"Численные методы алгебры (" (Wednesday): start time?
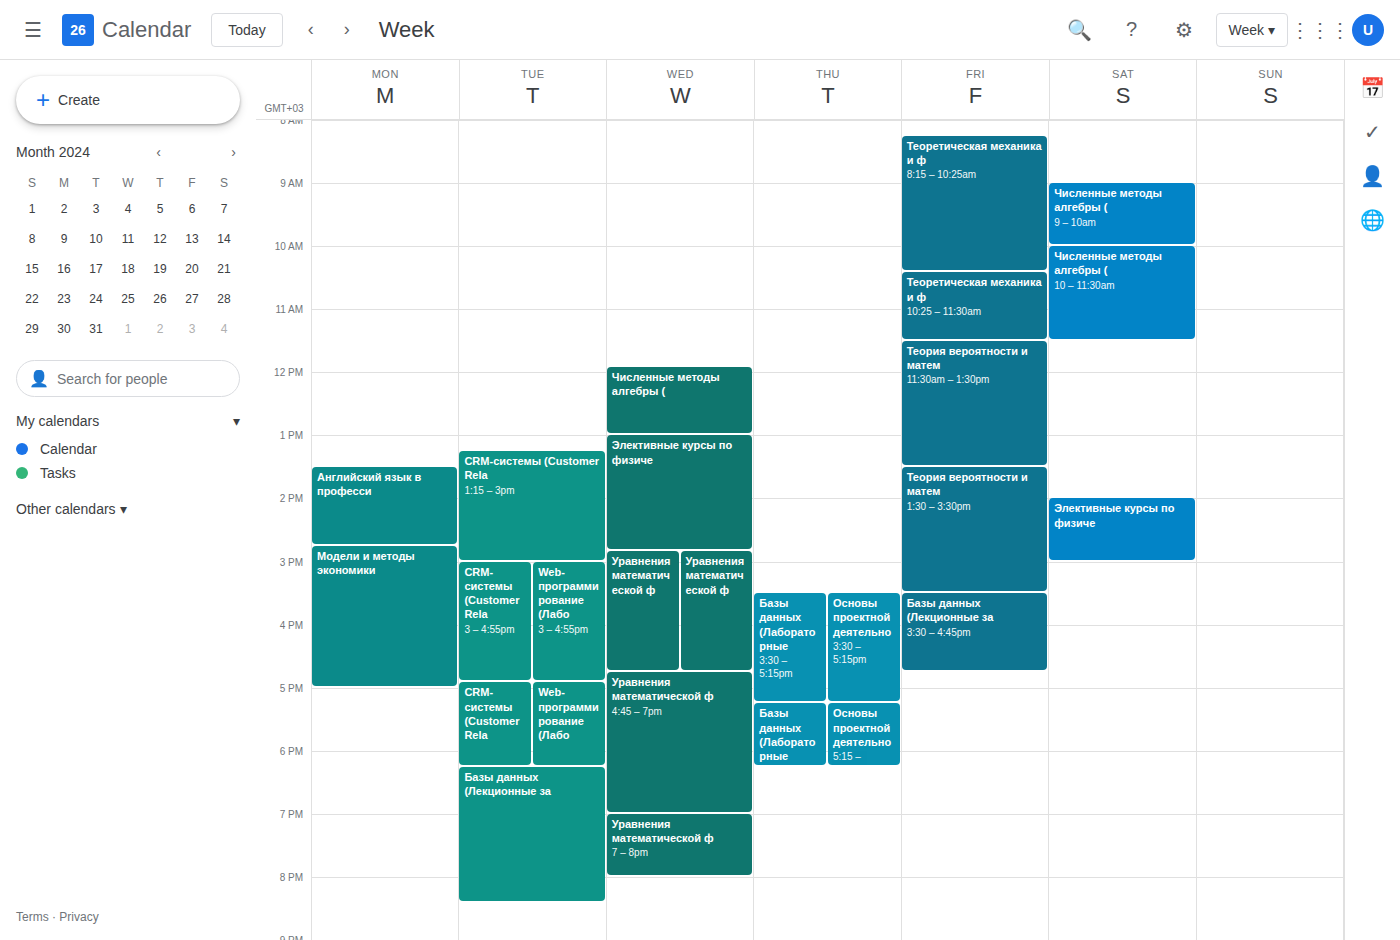
11:55 AM